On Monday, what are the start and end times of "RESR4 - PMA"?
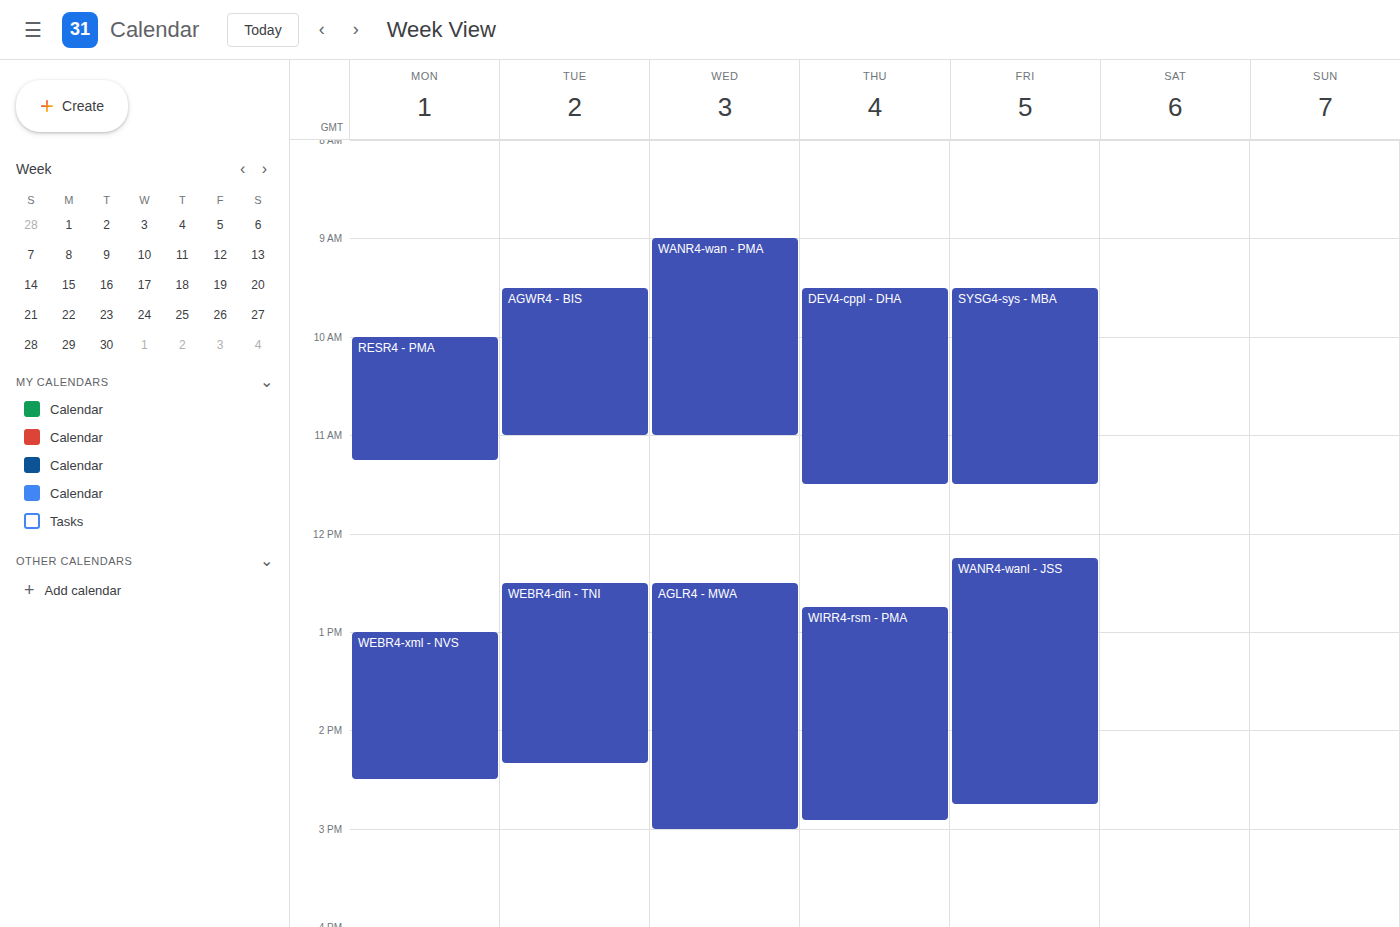
10:00 AM to 11:15 AM